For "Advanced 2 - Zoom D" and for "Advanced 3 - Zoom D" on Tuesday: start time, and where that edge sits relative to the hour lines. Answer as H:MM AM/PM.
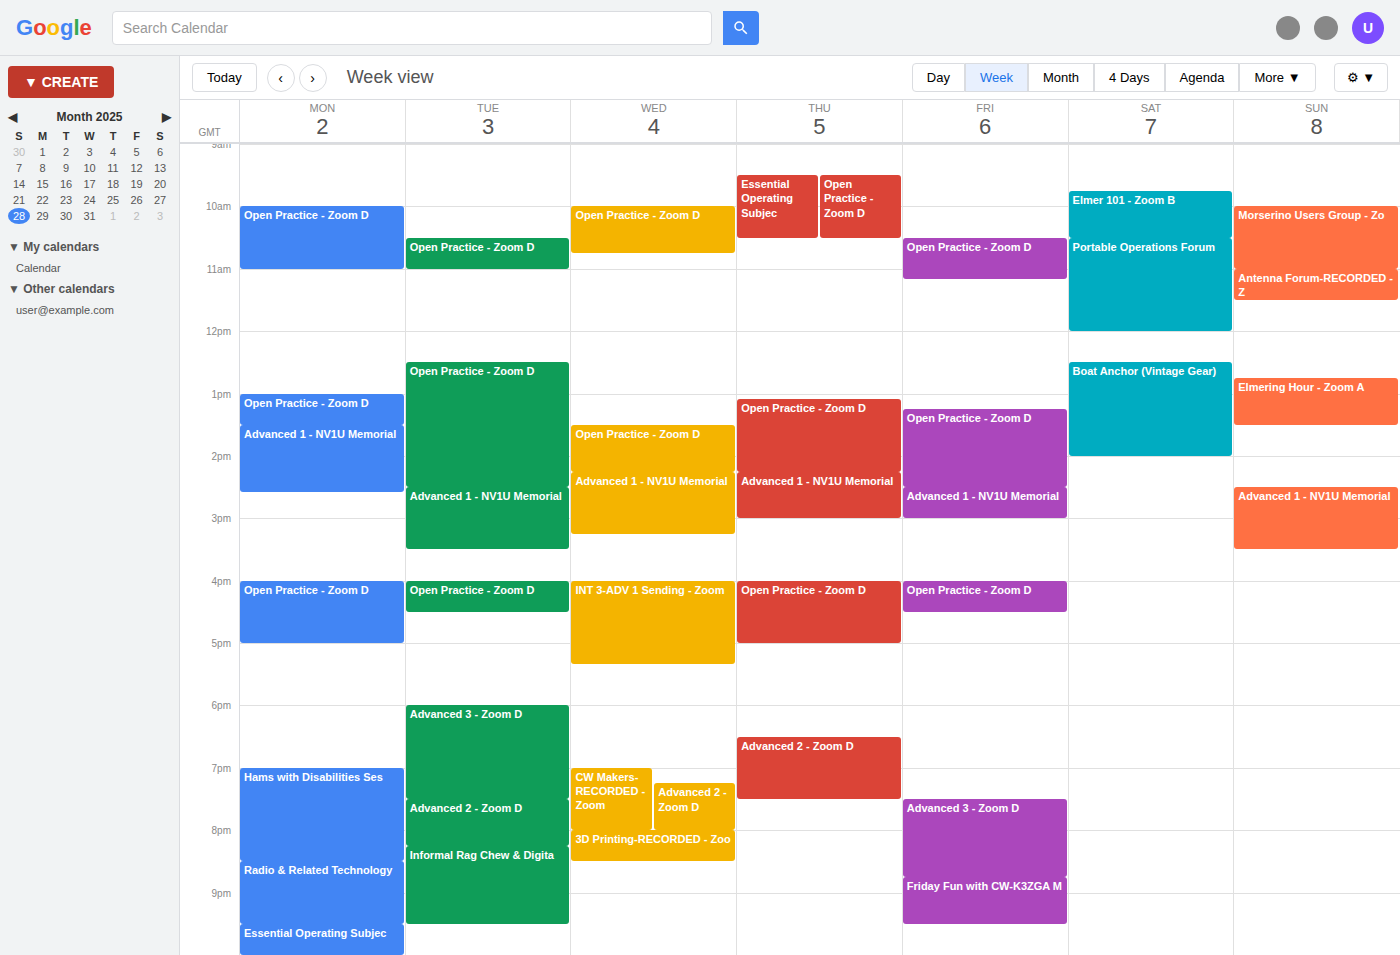
"Advanced 2 - Zoom D": 7:30 PM, halfway between the 7 PM and 8 PM lines. "Advanced 3 - Zoom D": 6:00 PM, exactly on the 6 PM line.